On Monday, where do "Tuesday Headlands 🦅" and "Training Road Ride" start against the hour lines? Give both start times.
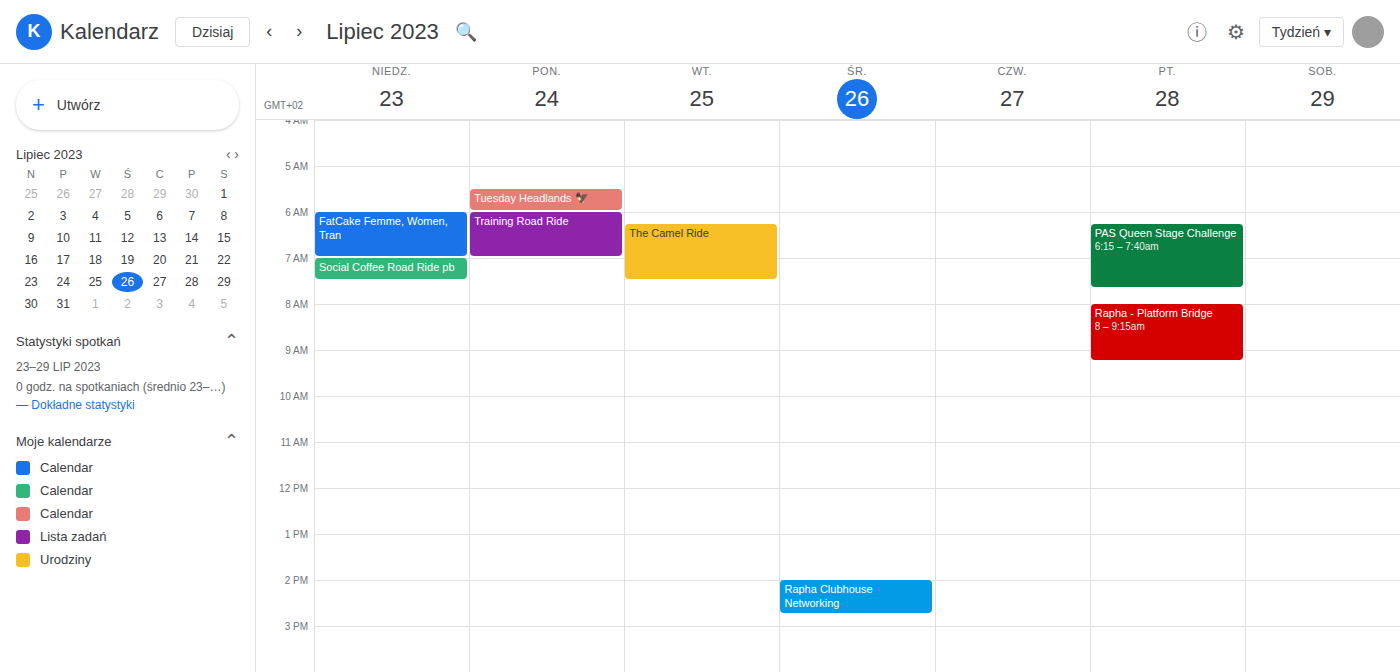
"Tuesday Headlands 🦅": 5:30 AM, halfway between the 5 AM and 6 AM lines. "Training Road Ride": 6:00 AM, exactly on the 6 AM line.